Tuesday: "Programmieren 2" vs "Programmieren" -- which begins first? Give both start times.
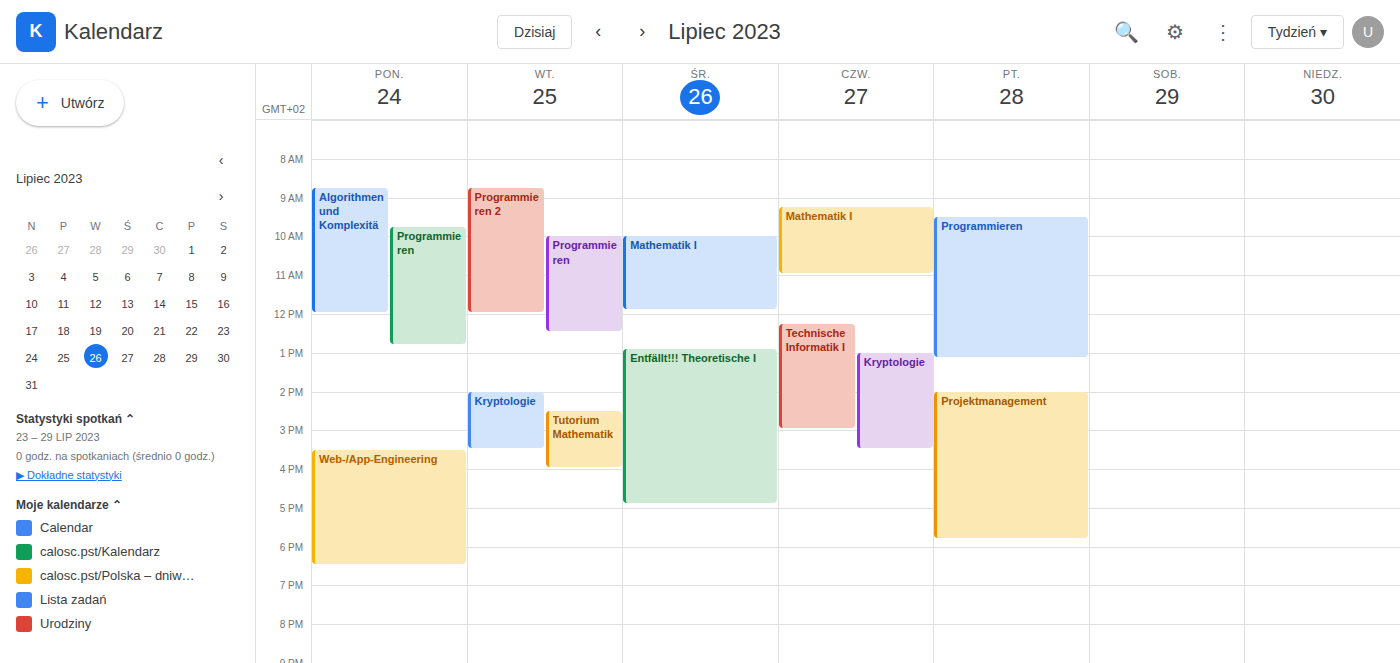
"Programmieren 2" 8:45 AM; "Programmieren" 10:00 AM.